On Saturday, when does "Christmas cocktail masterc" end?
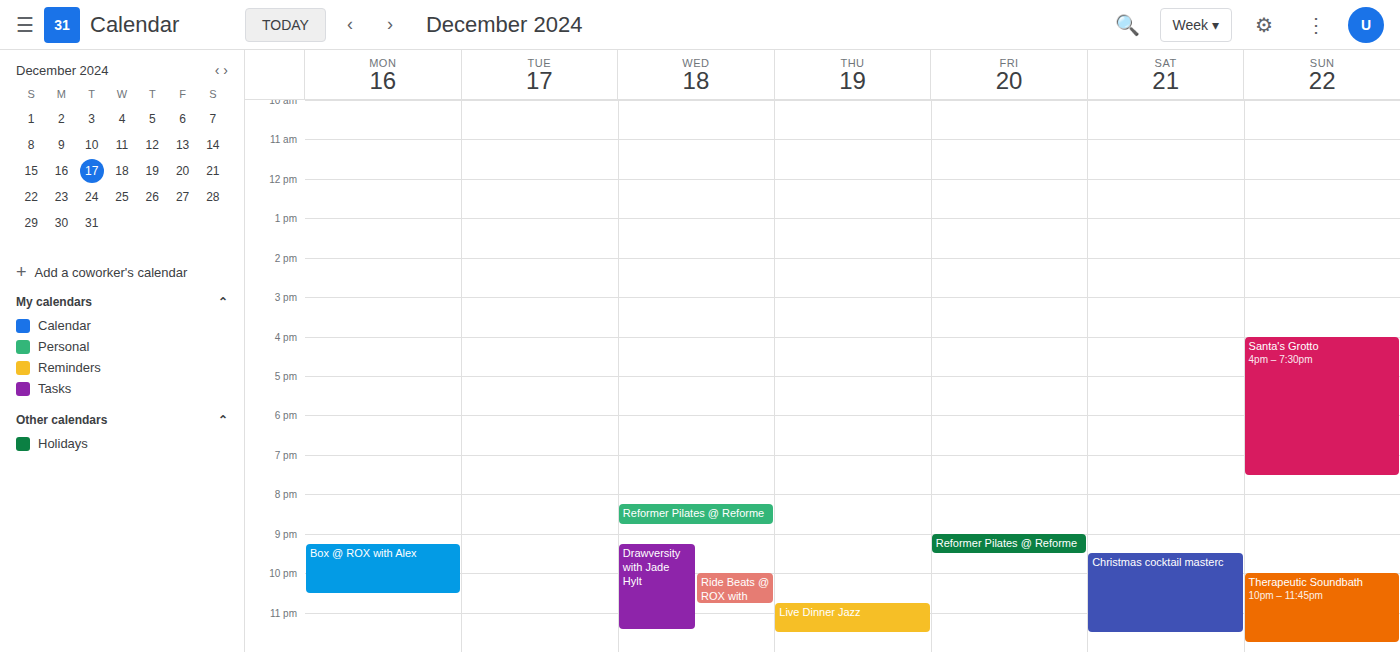
11:30 PM